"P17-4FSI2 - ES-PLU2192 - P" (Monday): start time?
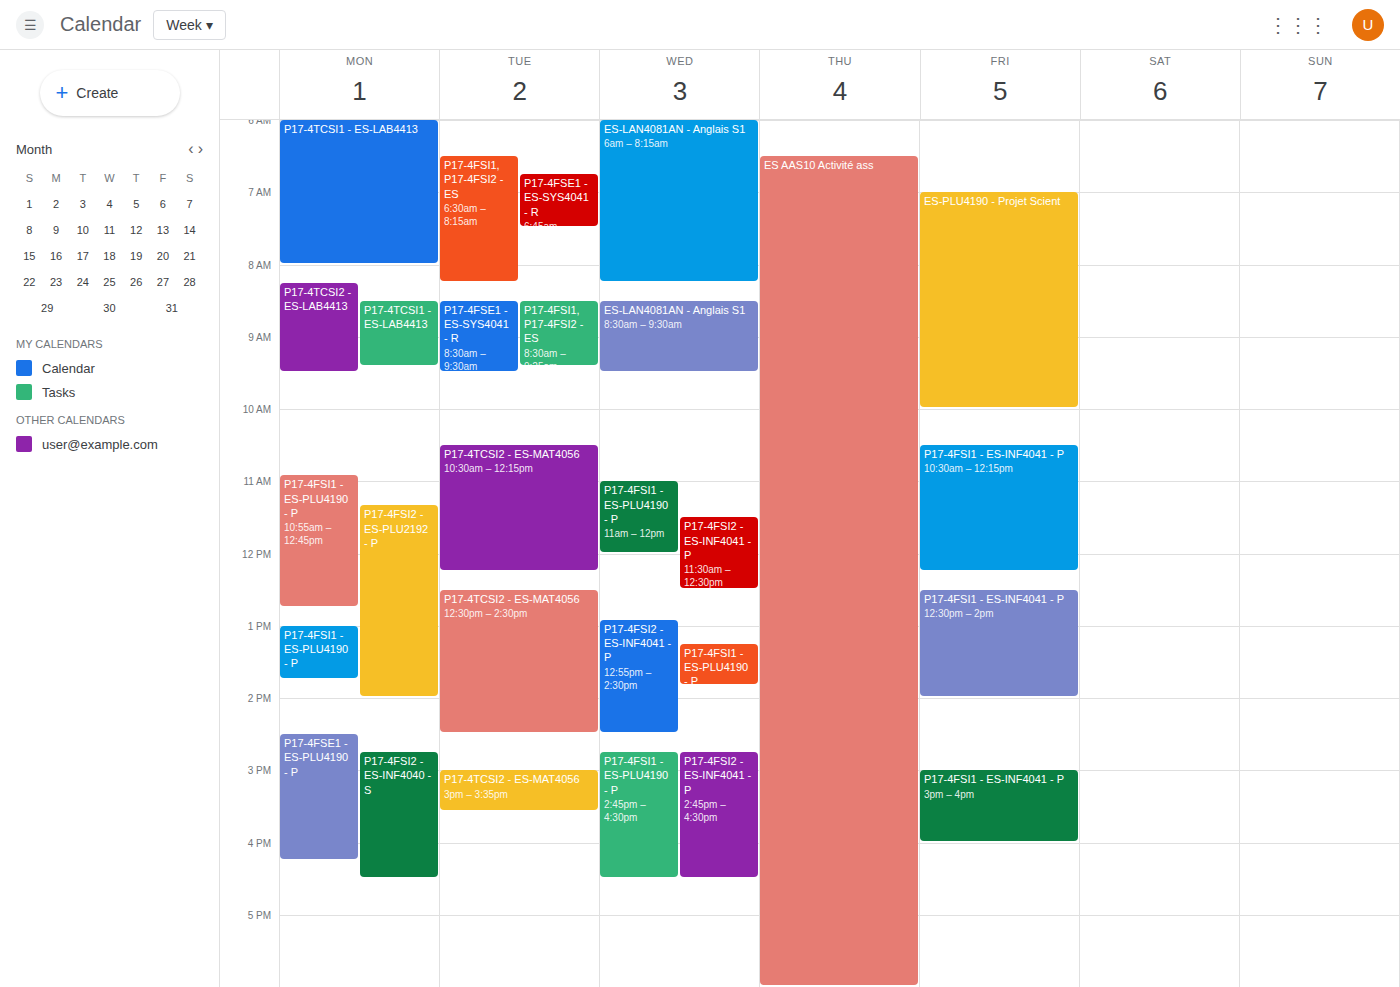
11:20 AM